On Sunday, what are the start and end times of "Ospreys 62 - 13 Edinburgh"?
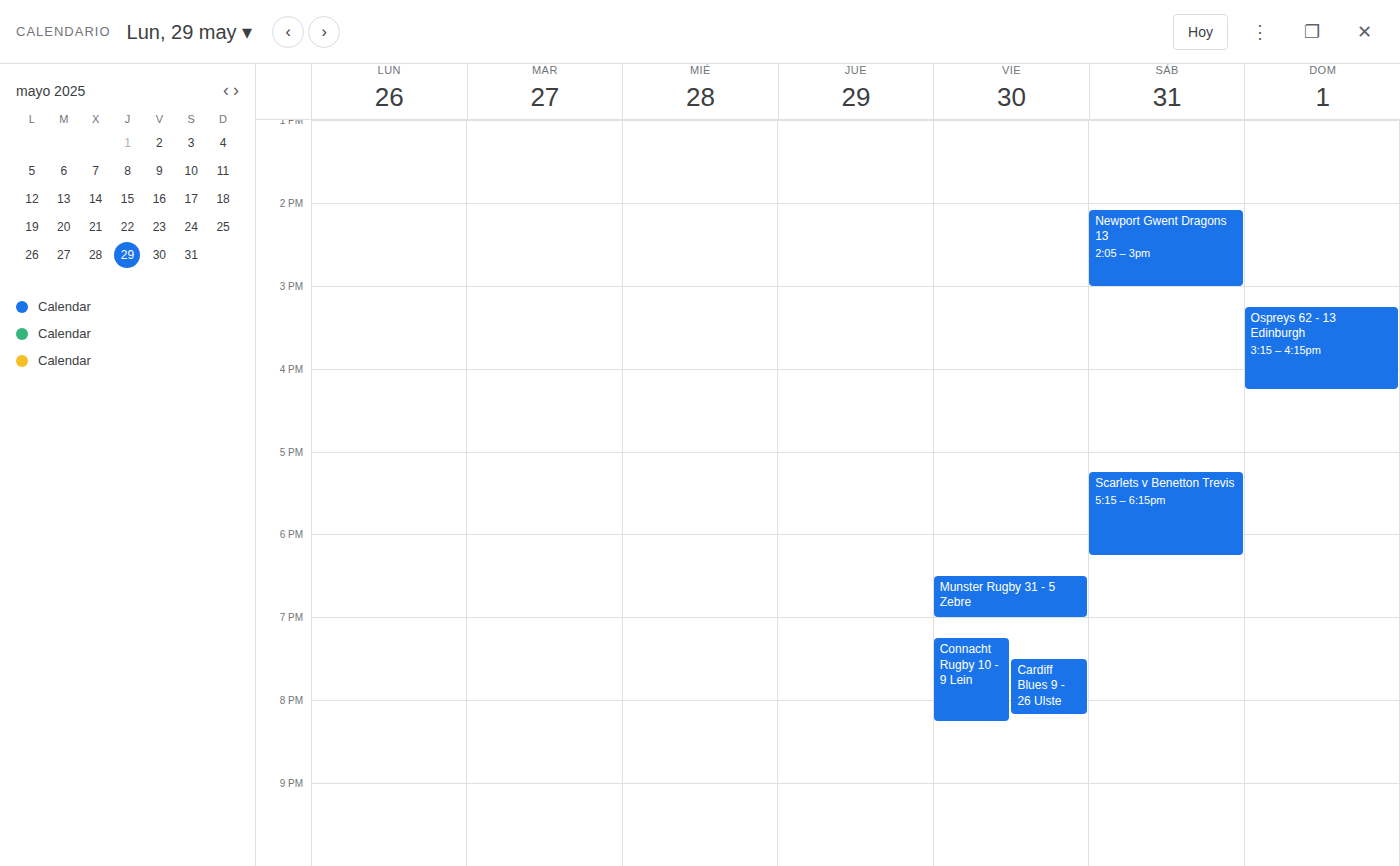
3:15 PM to 4:15 PM